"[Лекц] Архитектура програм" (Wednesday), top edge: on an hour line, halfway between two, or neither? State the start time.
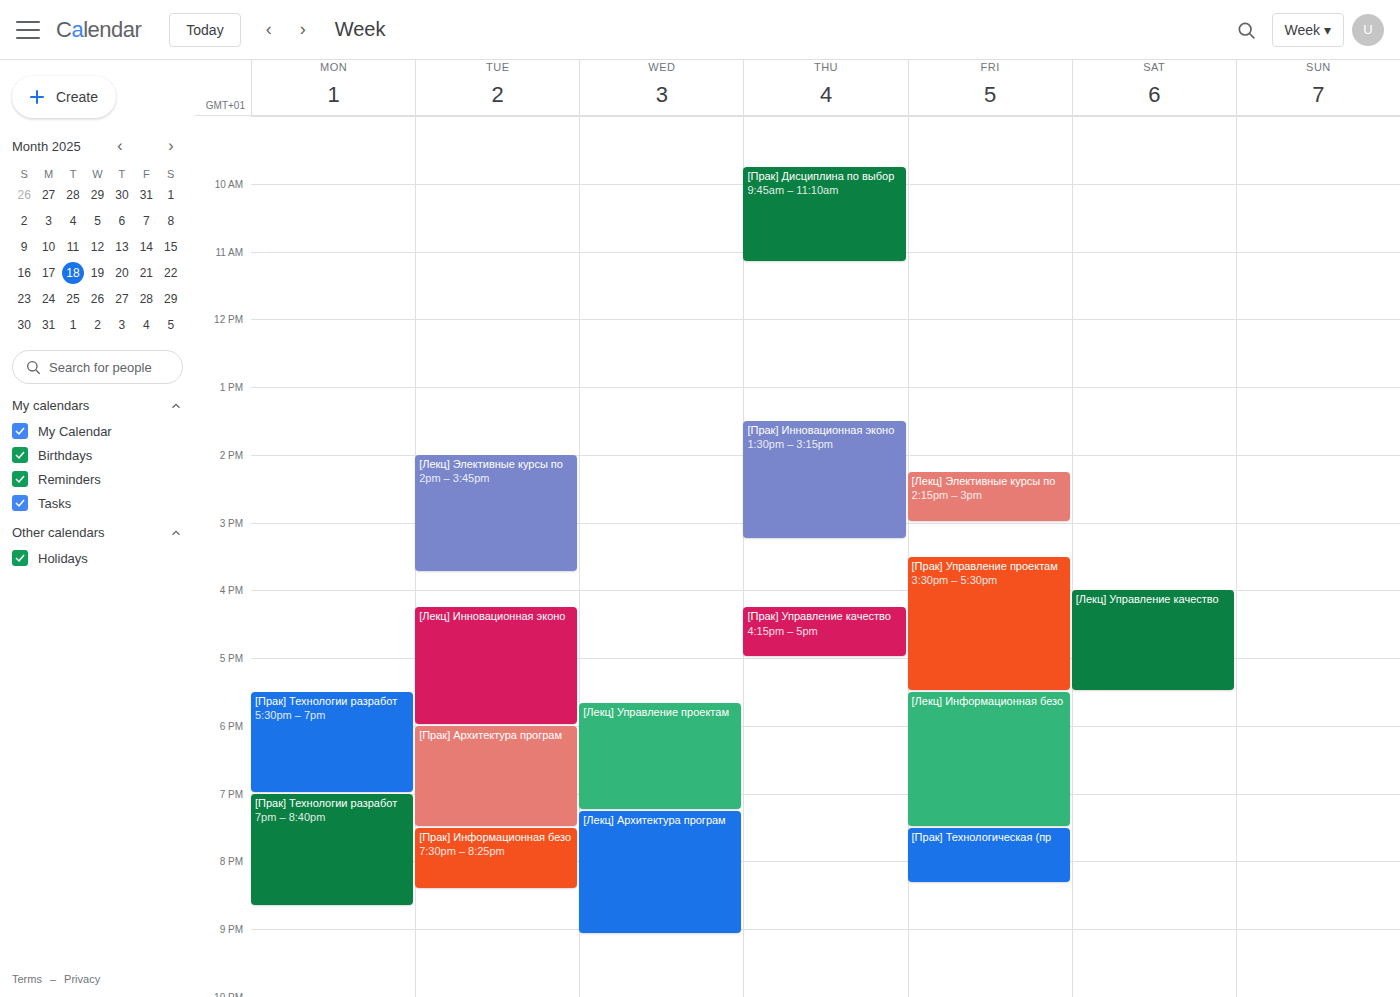
7:15 PM -- neither: a quarter of the way from the 7 PM line to the 8 PM line.